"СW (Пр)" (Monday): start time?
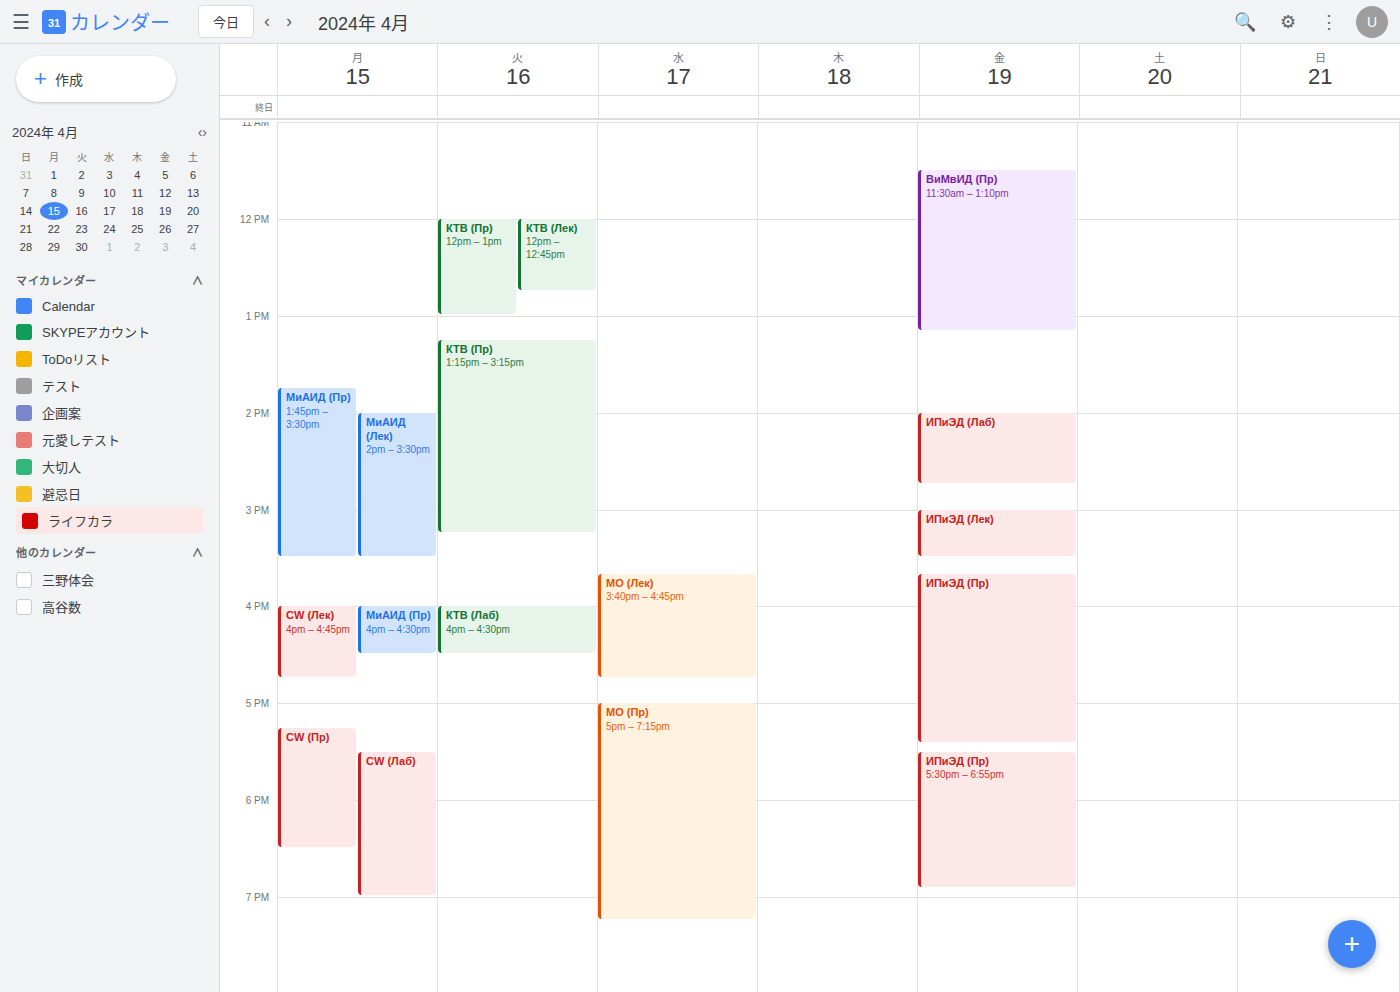
5:15 PM